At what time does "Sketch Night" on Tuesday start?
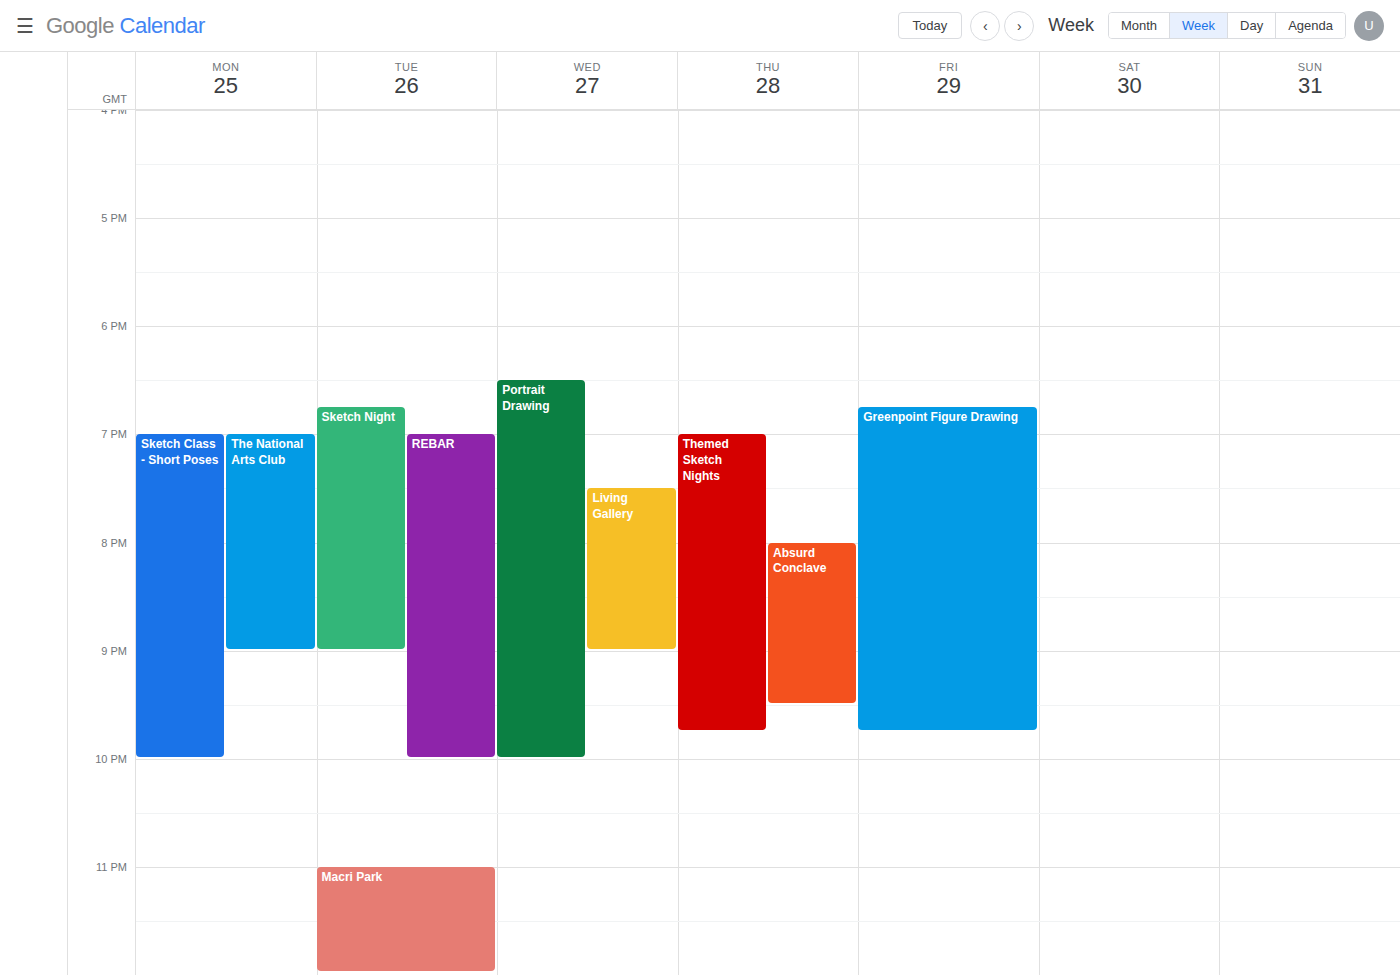
18:45